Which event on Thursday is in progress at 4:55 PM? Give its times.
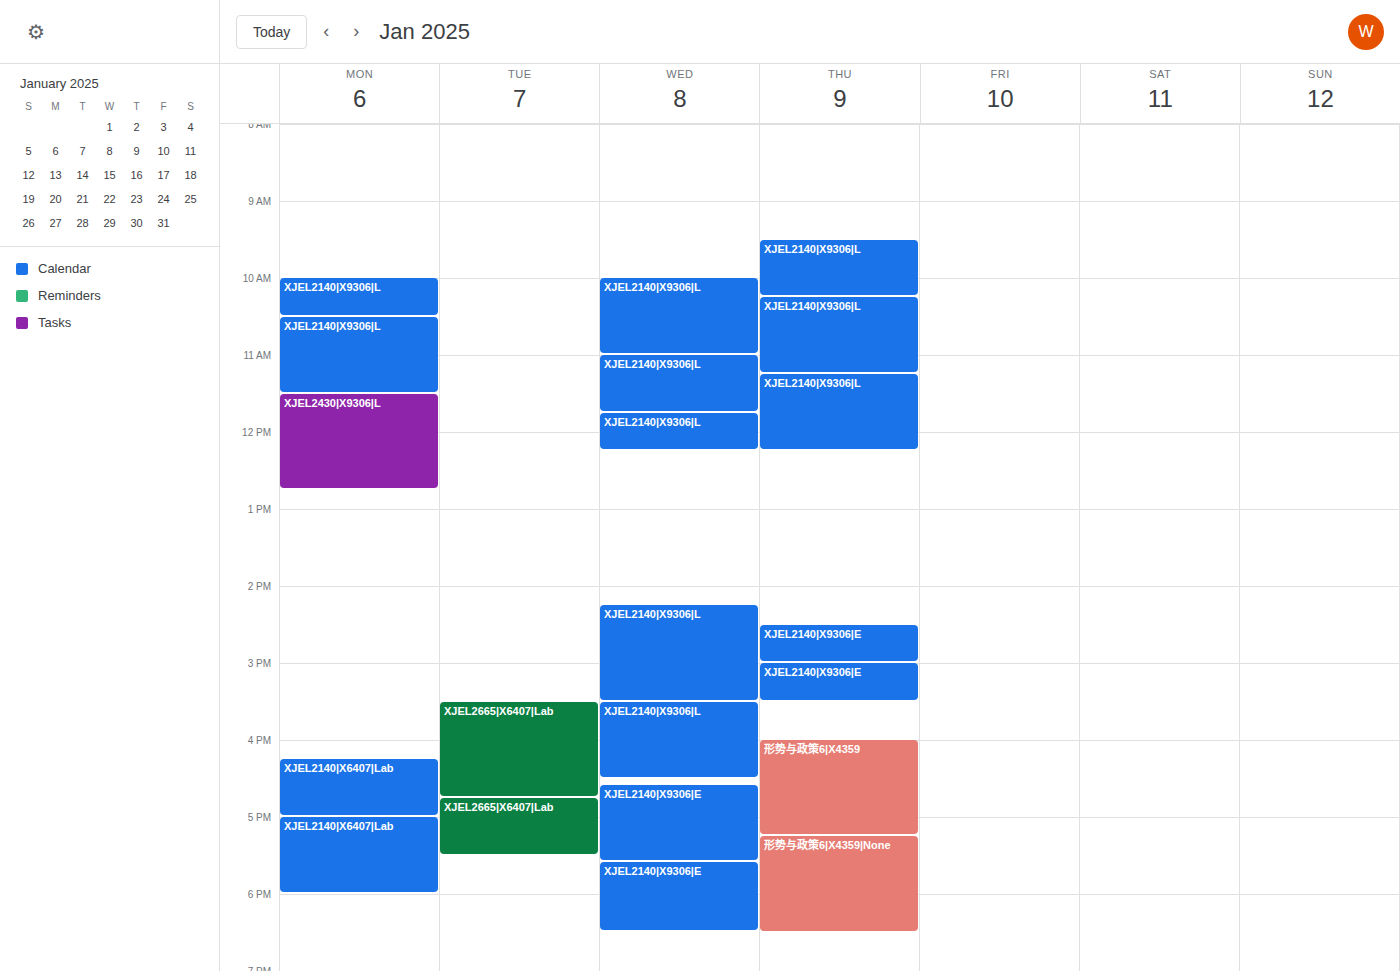
"形势与政策6|X4359", 4:00 PM to 5:15 PM